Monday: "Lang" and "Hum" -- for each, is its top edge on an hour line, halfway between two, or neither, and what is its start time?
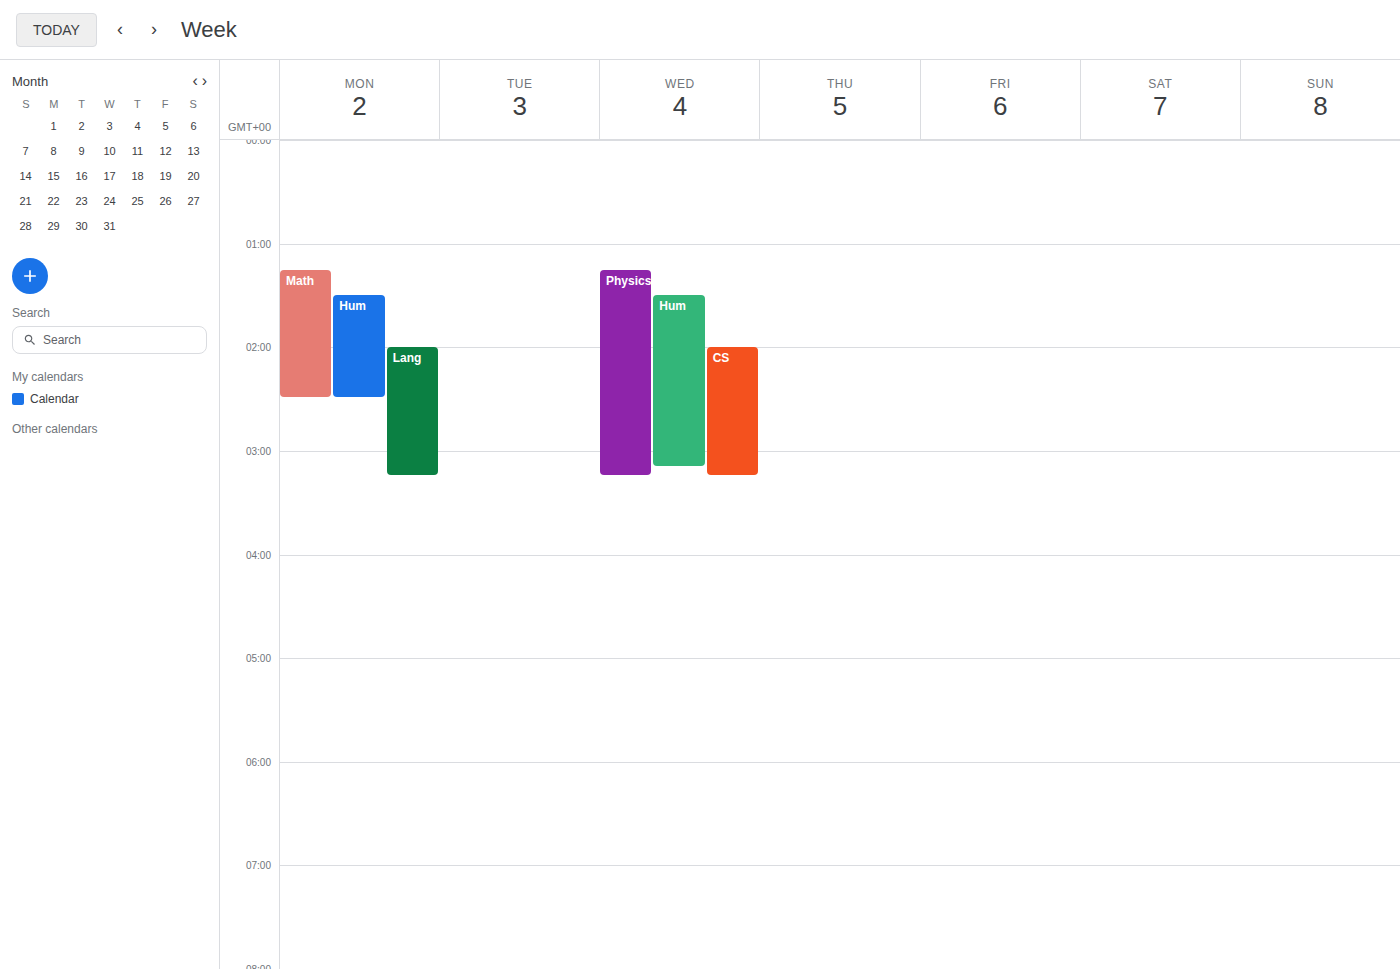
"Lang": 2:00 AM, exactly on the 2 AM line. "Hum": 1:30 AM, halfway between the 1 AM and 2 AM lines.